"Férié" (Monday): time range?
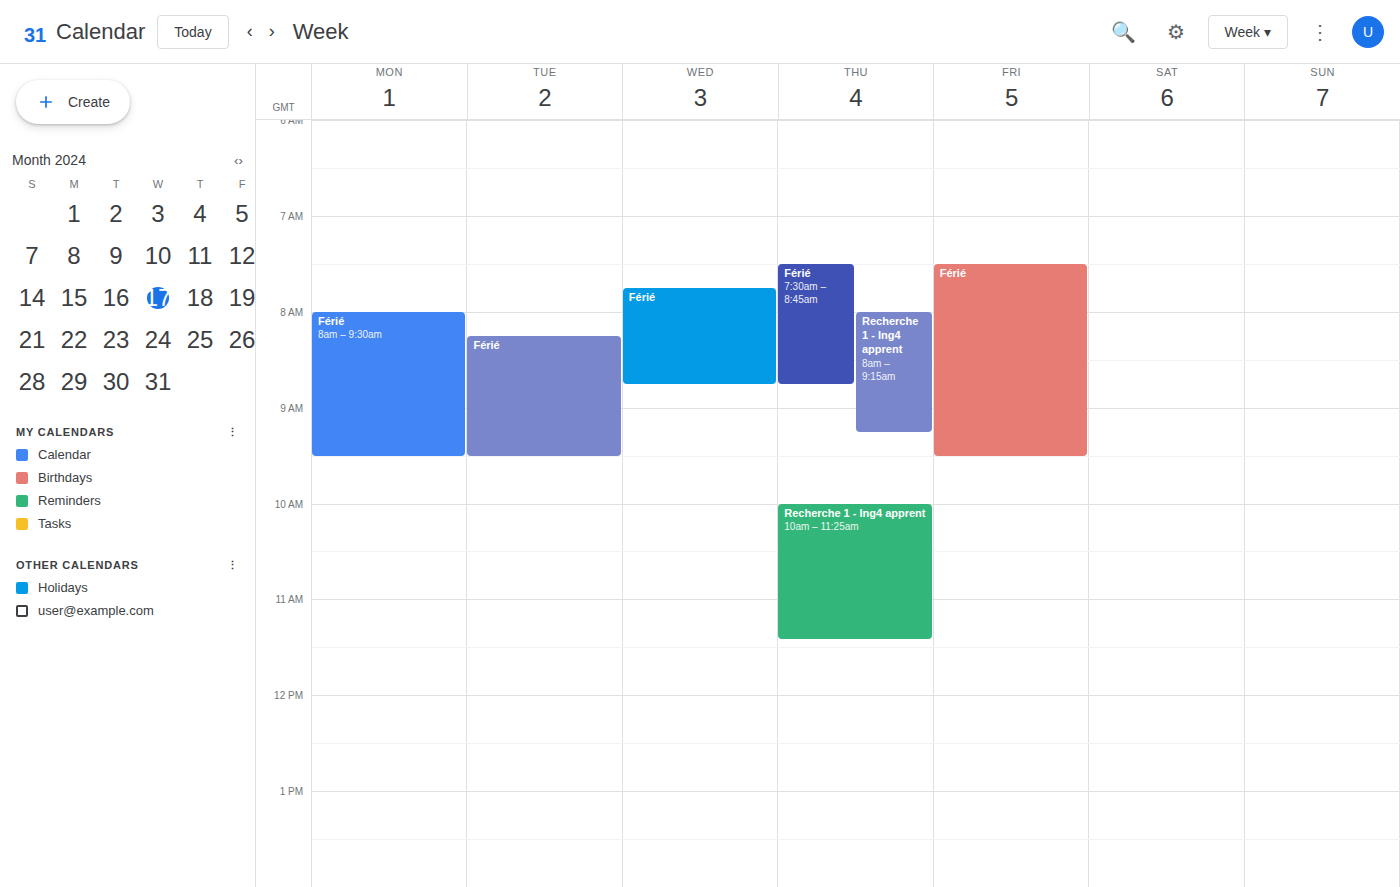
8:00 AM to 9:30 AM